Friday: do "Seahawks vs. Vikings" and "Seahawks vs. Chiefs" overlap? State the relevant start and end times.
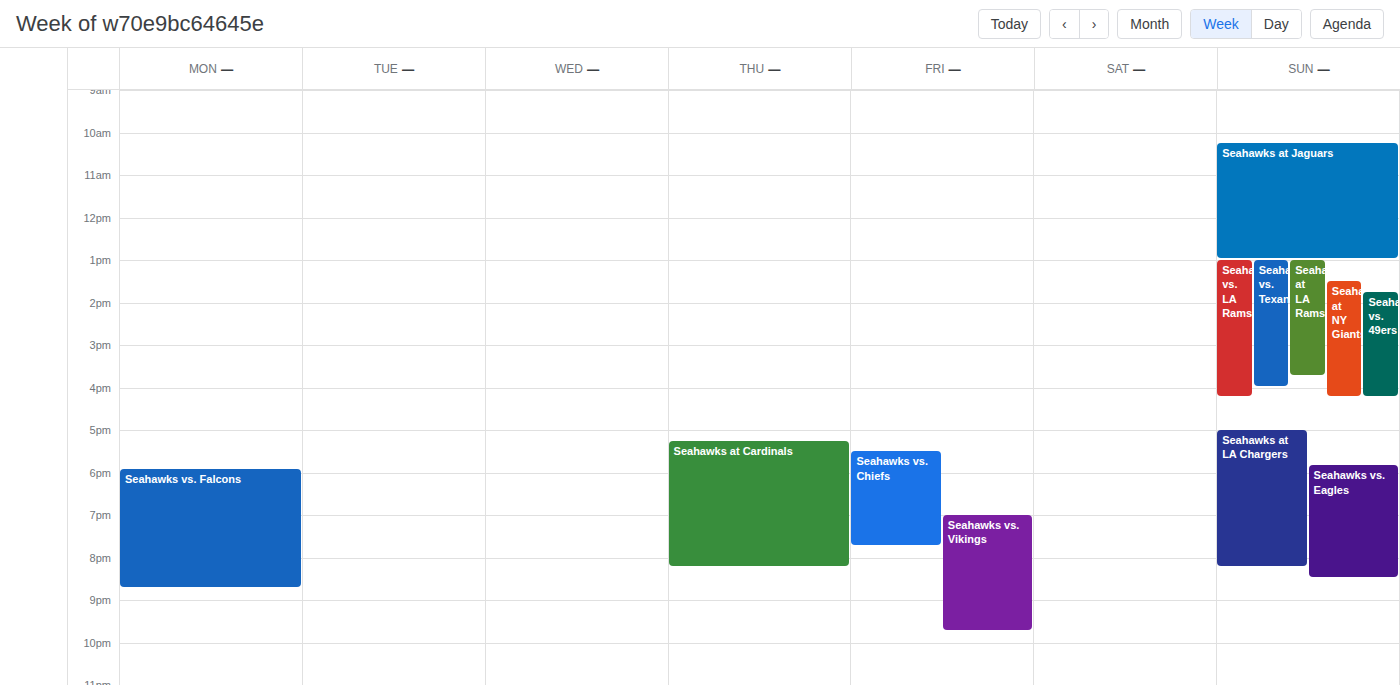
"Seahawks vs. Vikings" starts at 7:00 PM, before "Seahawks vs. Chiefs" ends at 7:45 PM -- they overlap.